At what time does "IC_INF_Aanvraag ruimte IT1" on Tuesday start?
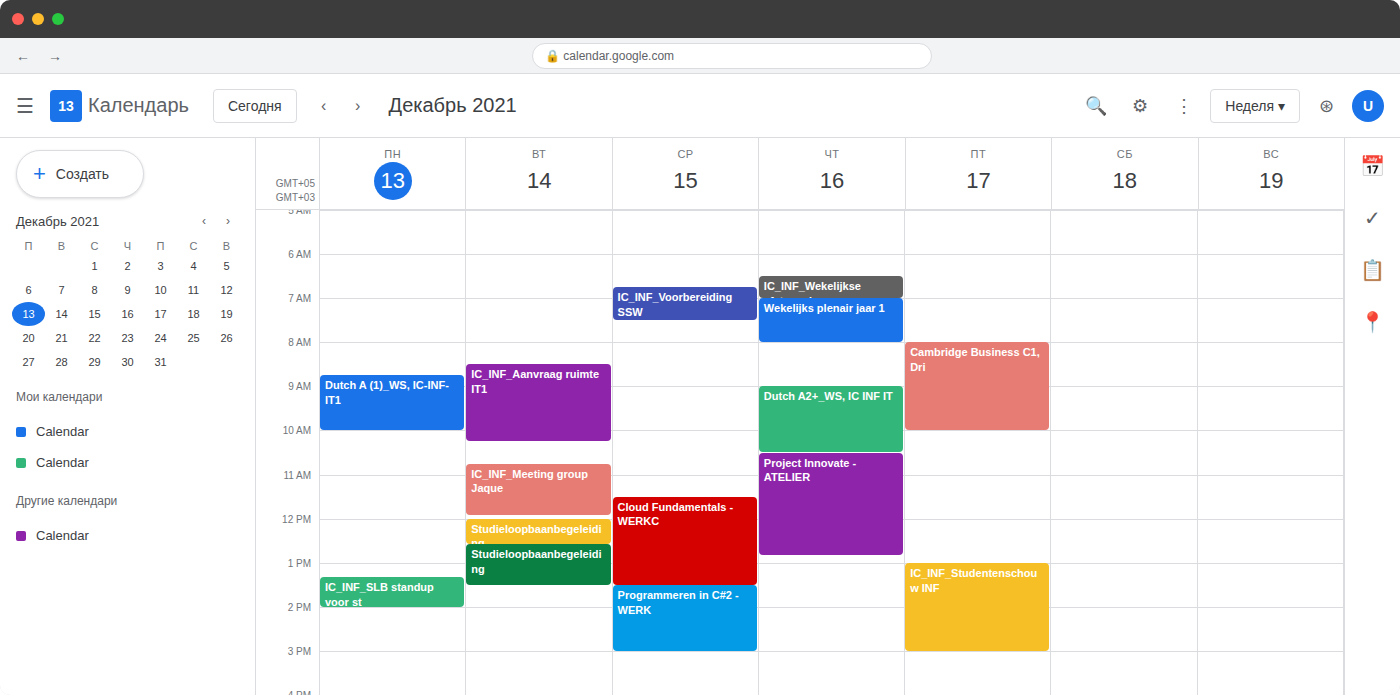
8:30 AM